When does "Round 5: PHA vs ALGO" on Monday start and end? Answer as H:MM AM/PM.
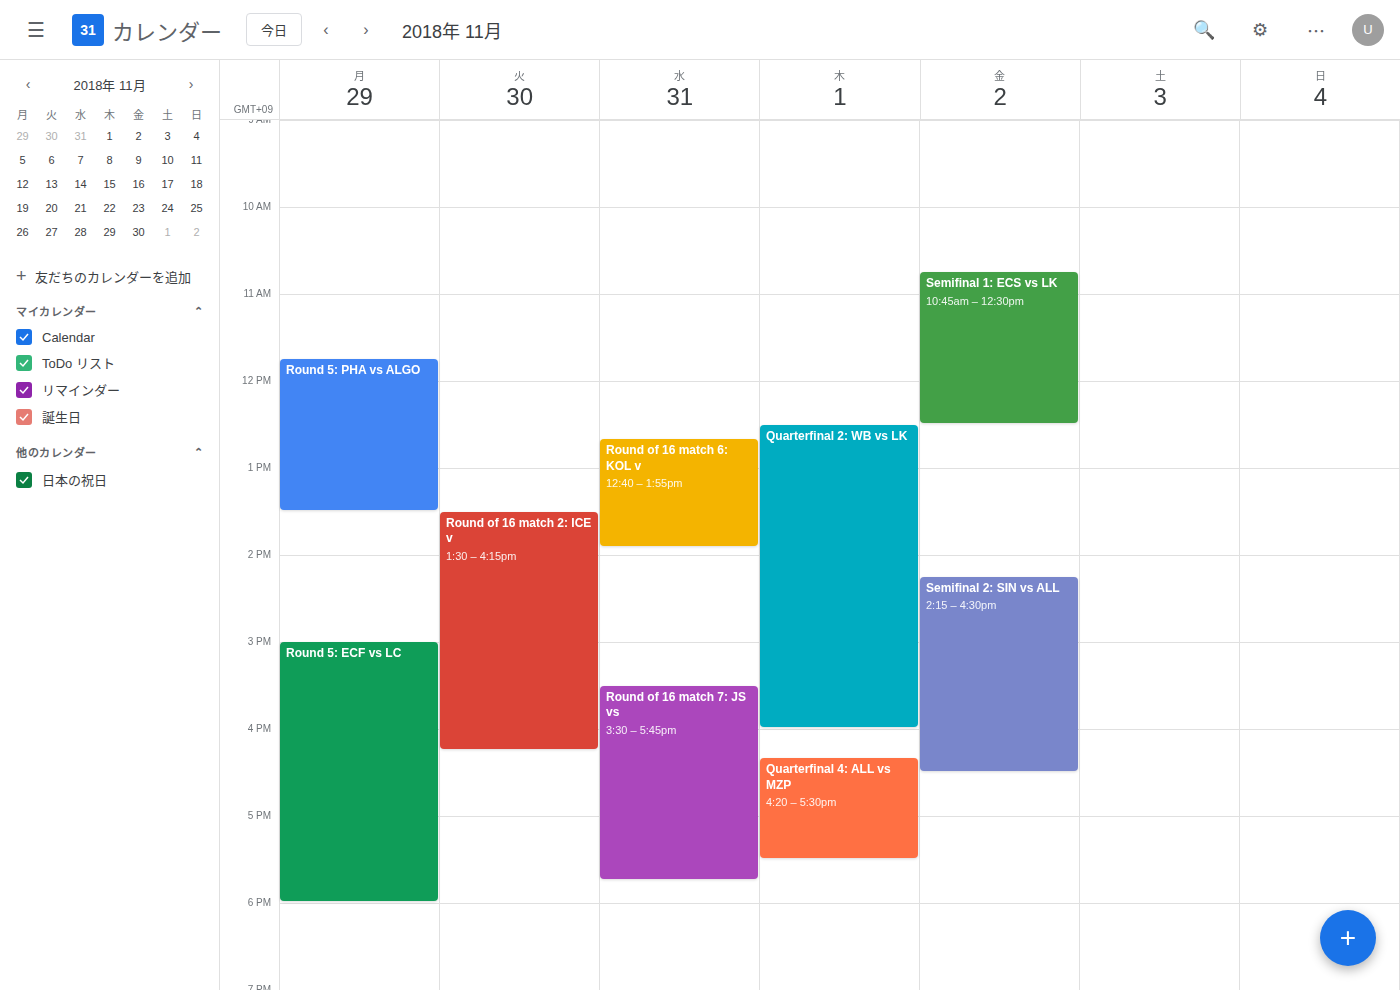
11:45 AM to 1:30 PM